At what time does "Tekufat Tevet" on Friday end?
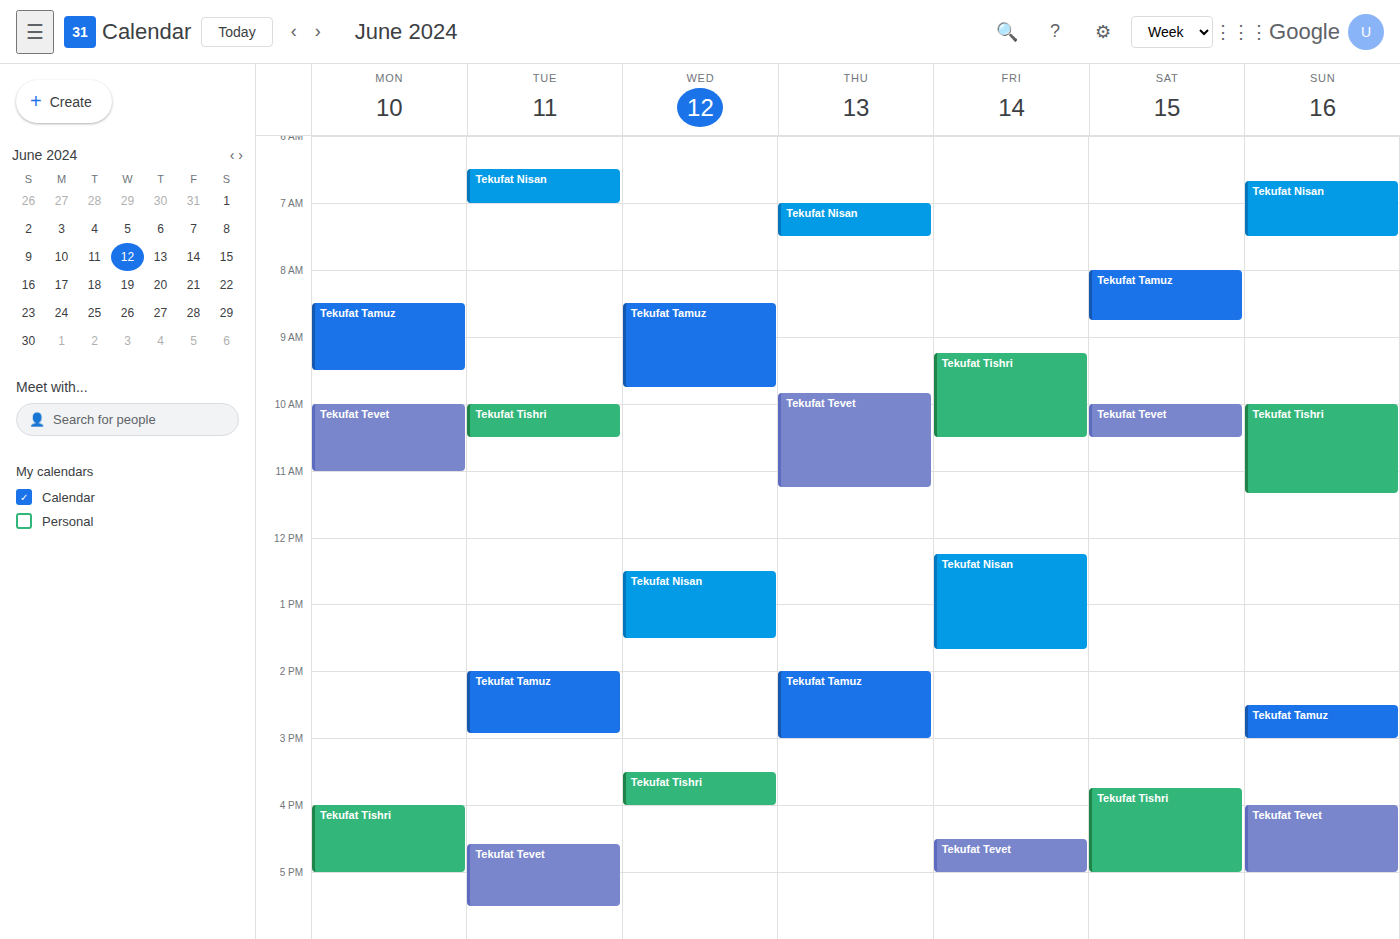
5:00 PM